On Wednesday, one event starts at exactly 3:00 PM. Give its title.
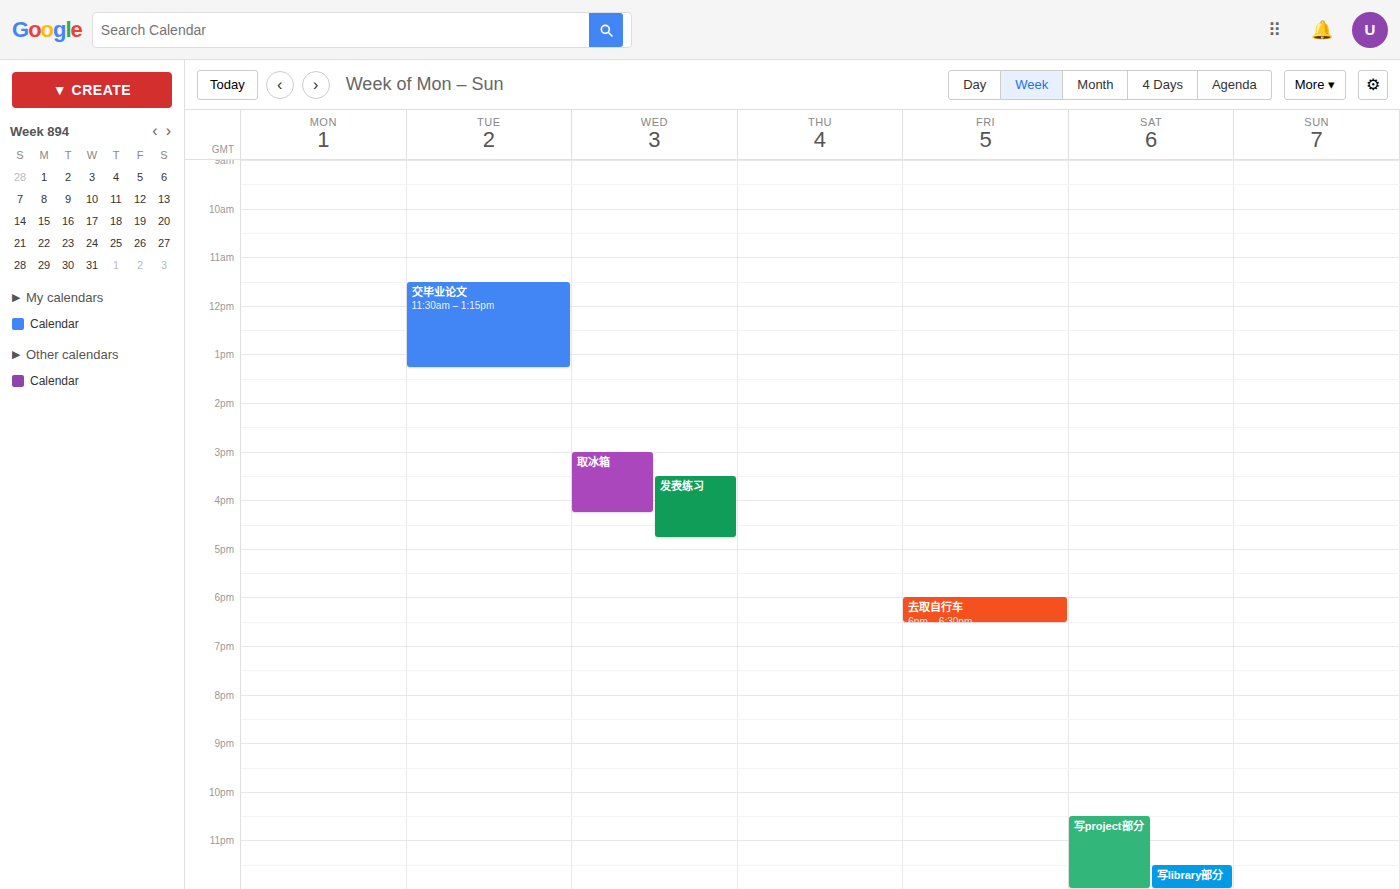
"取冰箱"